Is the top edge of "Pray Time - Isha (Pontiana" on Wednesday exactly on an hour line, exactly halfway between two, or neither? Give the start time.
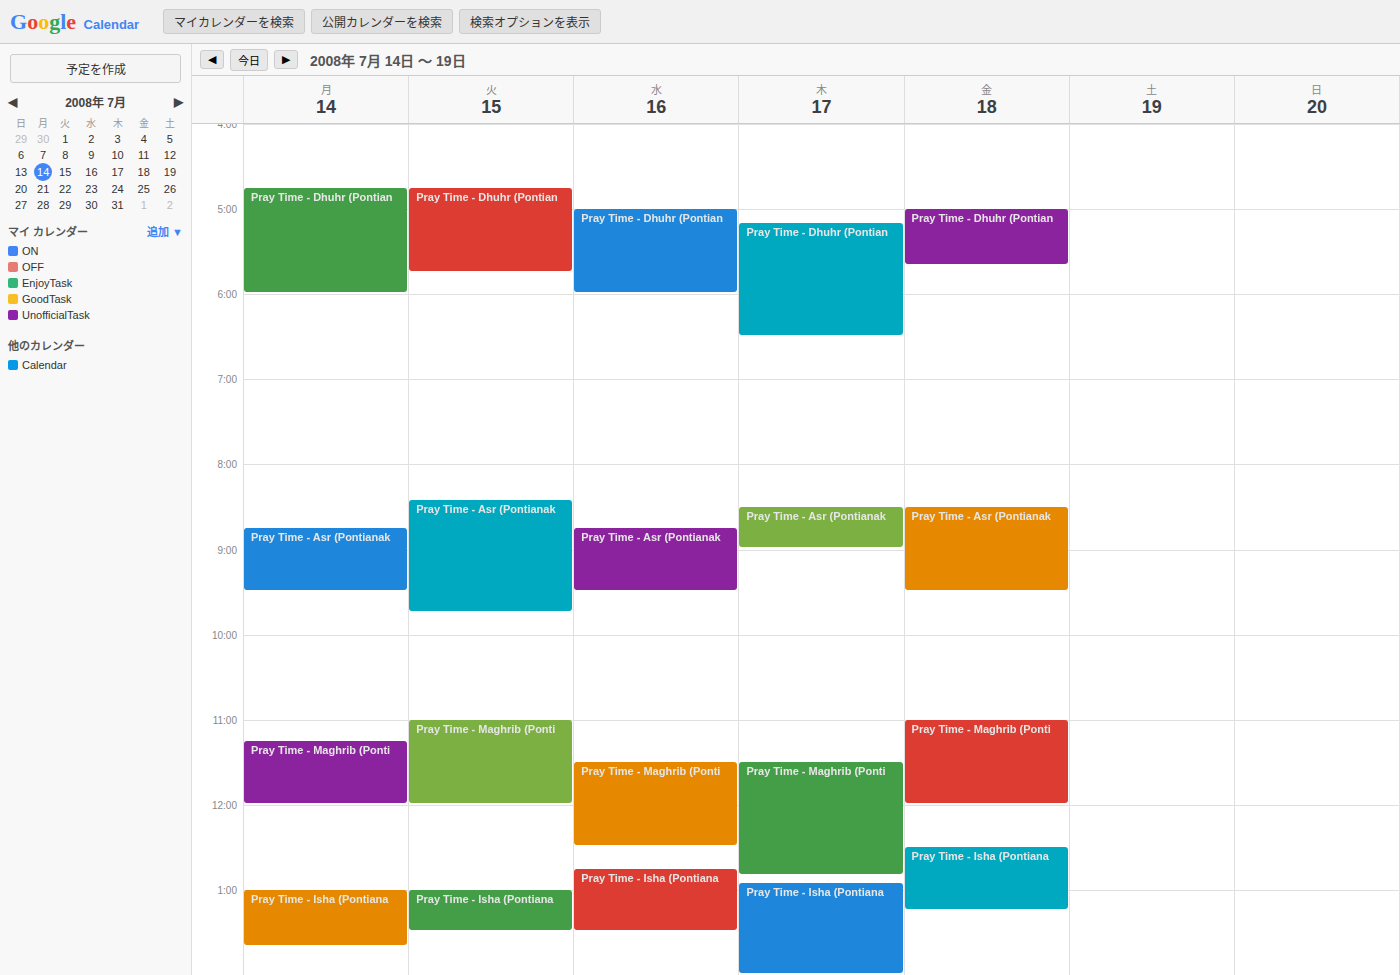
12:45 PM -- neither: three quarters of the way from the 12 PM line to the 1 PM line.